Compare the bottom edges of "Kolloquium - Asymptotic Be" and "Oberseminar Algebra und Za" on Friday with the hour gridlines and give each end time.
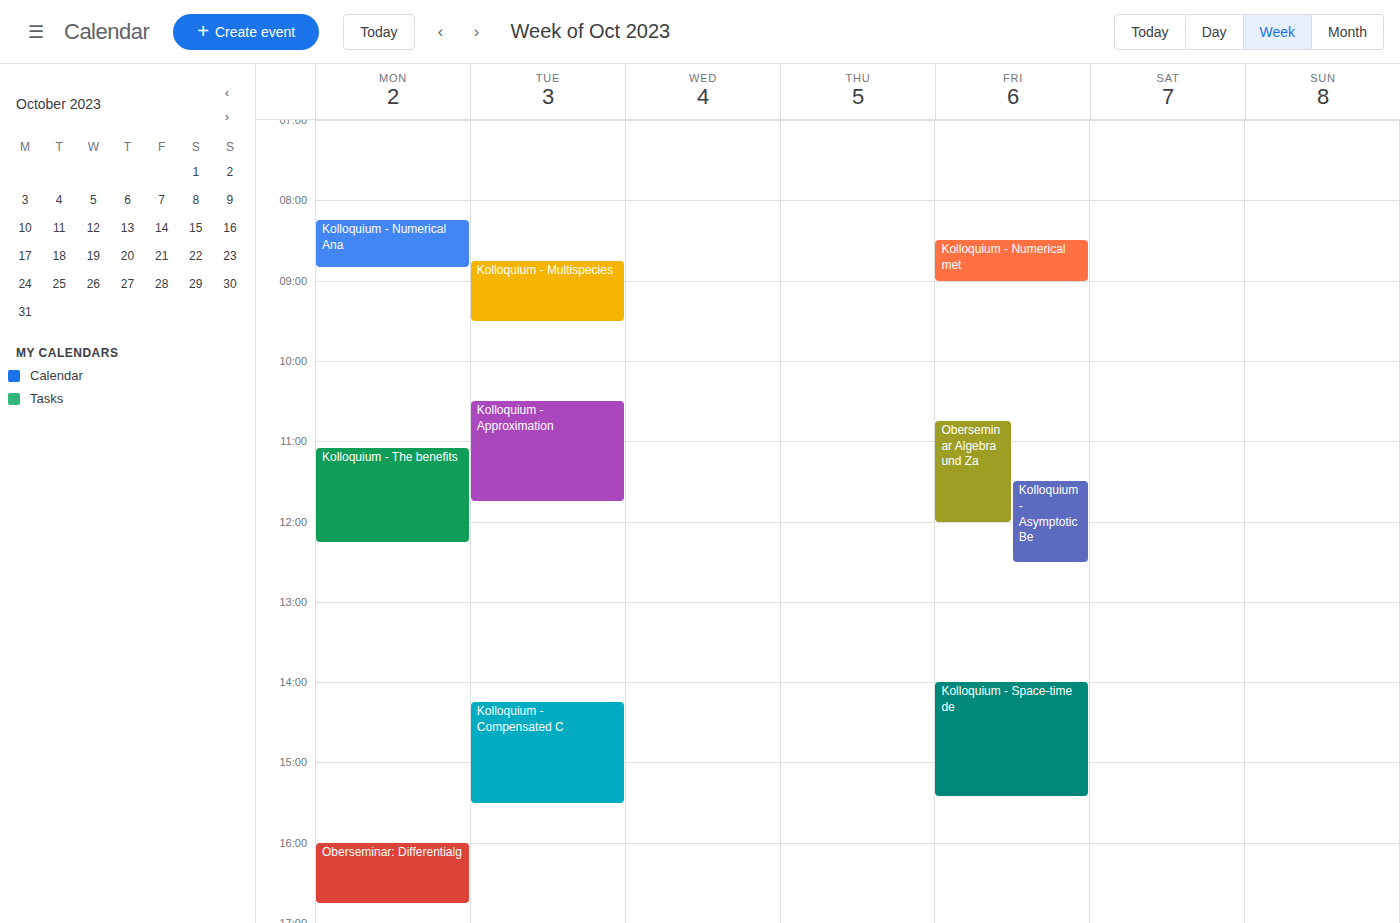
"Kolloquium - Asymptotic Be": 12:30 PM, halfway between the 12 PM and 1 PM lines. "Oberseminar Algebra und Za": 12:00 PM, exactly on the 12 PM line.